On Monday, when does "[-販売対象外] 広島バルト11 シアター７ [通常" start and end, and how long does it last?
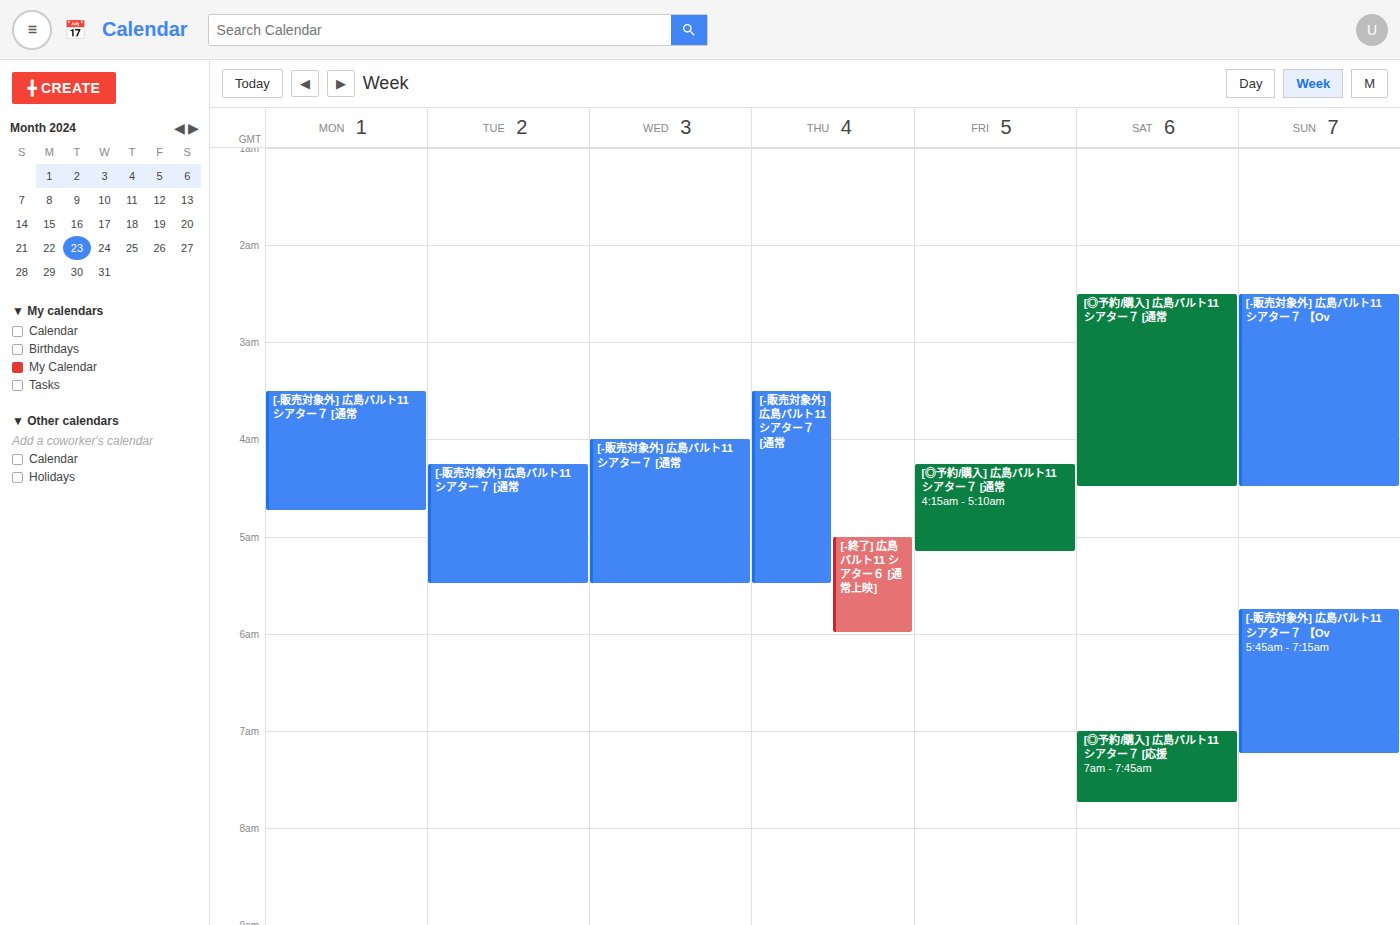
3:30 AM to 4:45 AM, 1 hour 15 minutes